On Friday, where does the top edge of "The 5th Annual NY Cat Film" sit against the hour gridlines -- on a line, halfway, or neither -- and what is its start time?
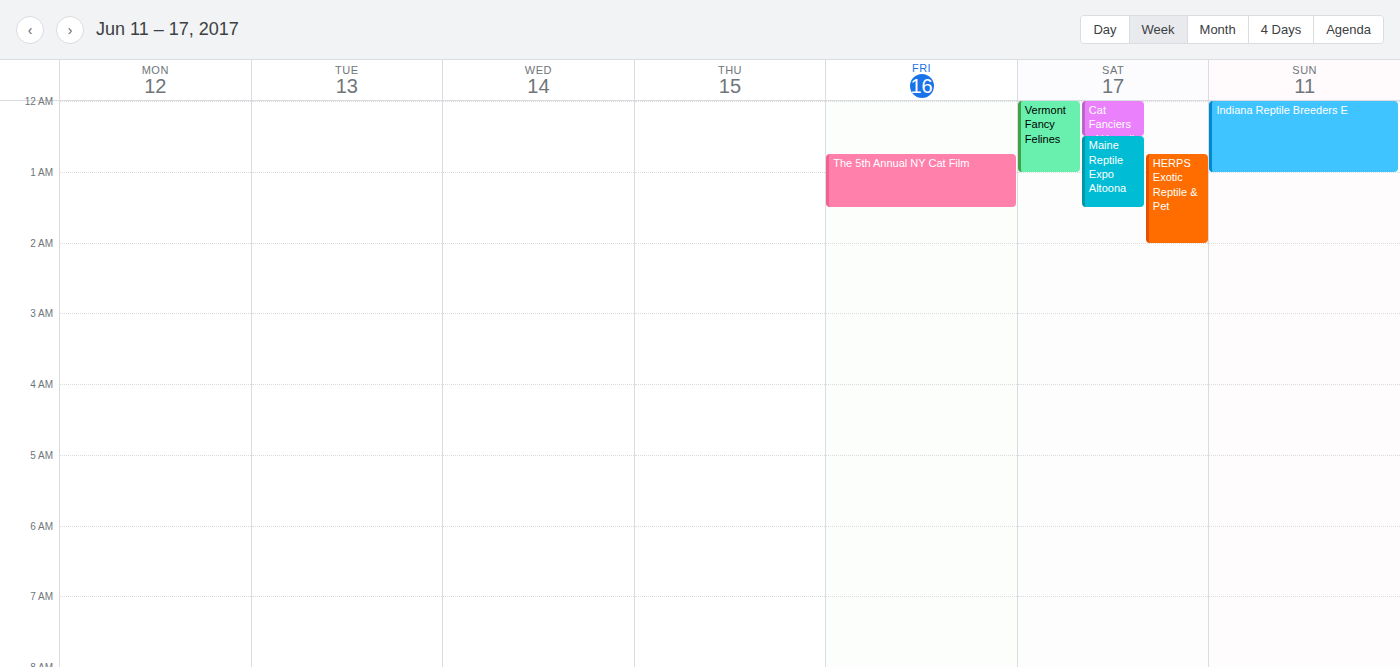
12:45 AM -- neither: three quarters of the way from the 12 AM line to the 1 AM line.